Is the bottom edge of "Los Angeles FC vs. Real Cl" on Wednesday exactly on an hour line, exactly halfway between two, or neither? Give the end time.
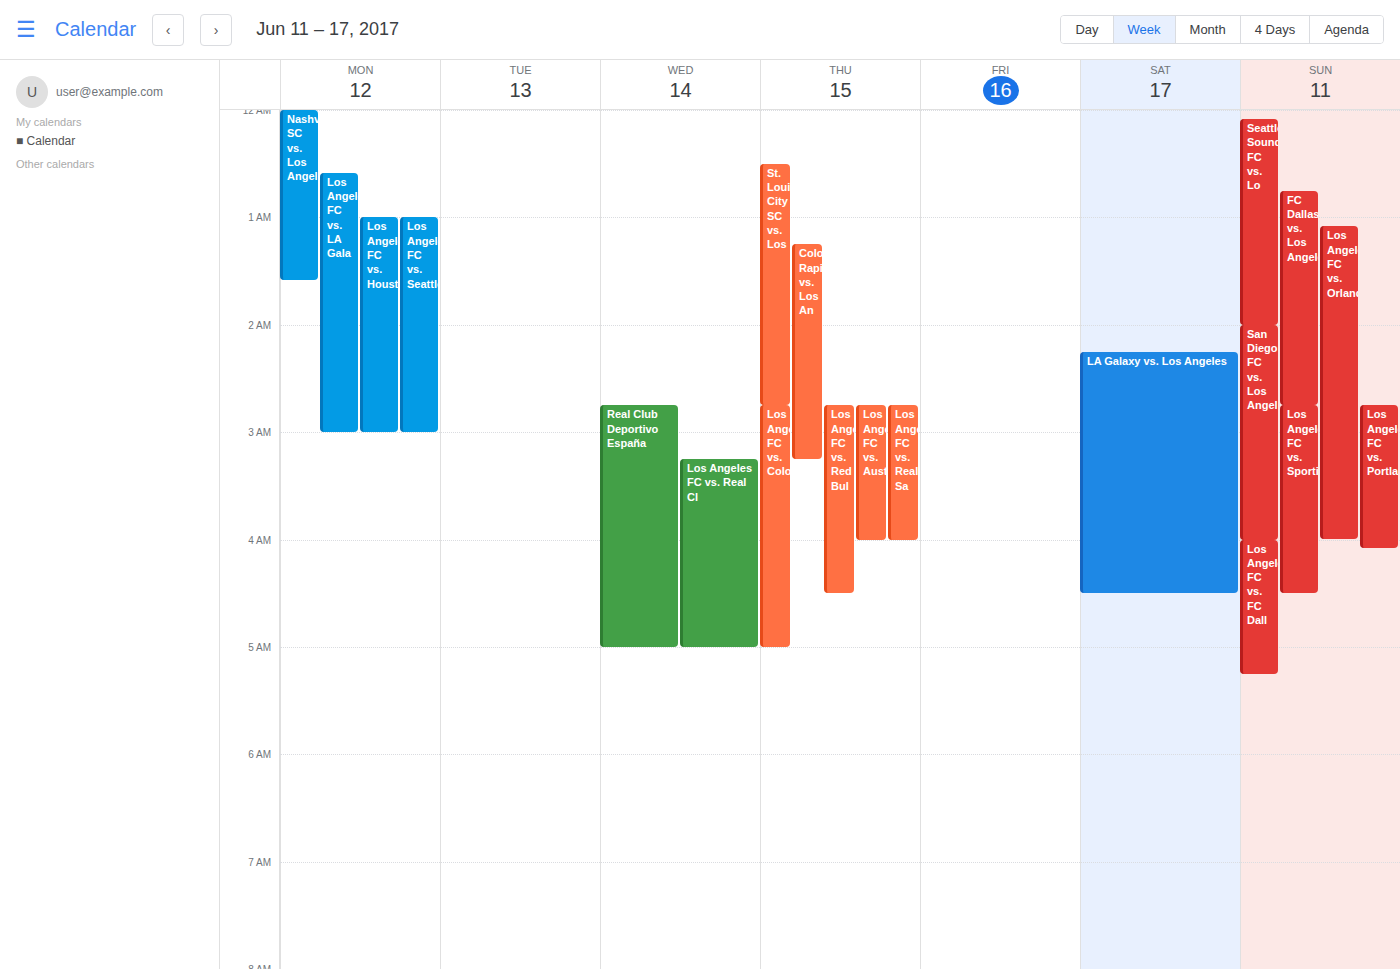
5:00 AM -- exactly on the 5 AM line.